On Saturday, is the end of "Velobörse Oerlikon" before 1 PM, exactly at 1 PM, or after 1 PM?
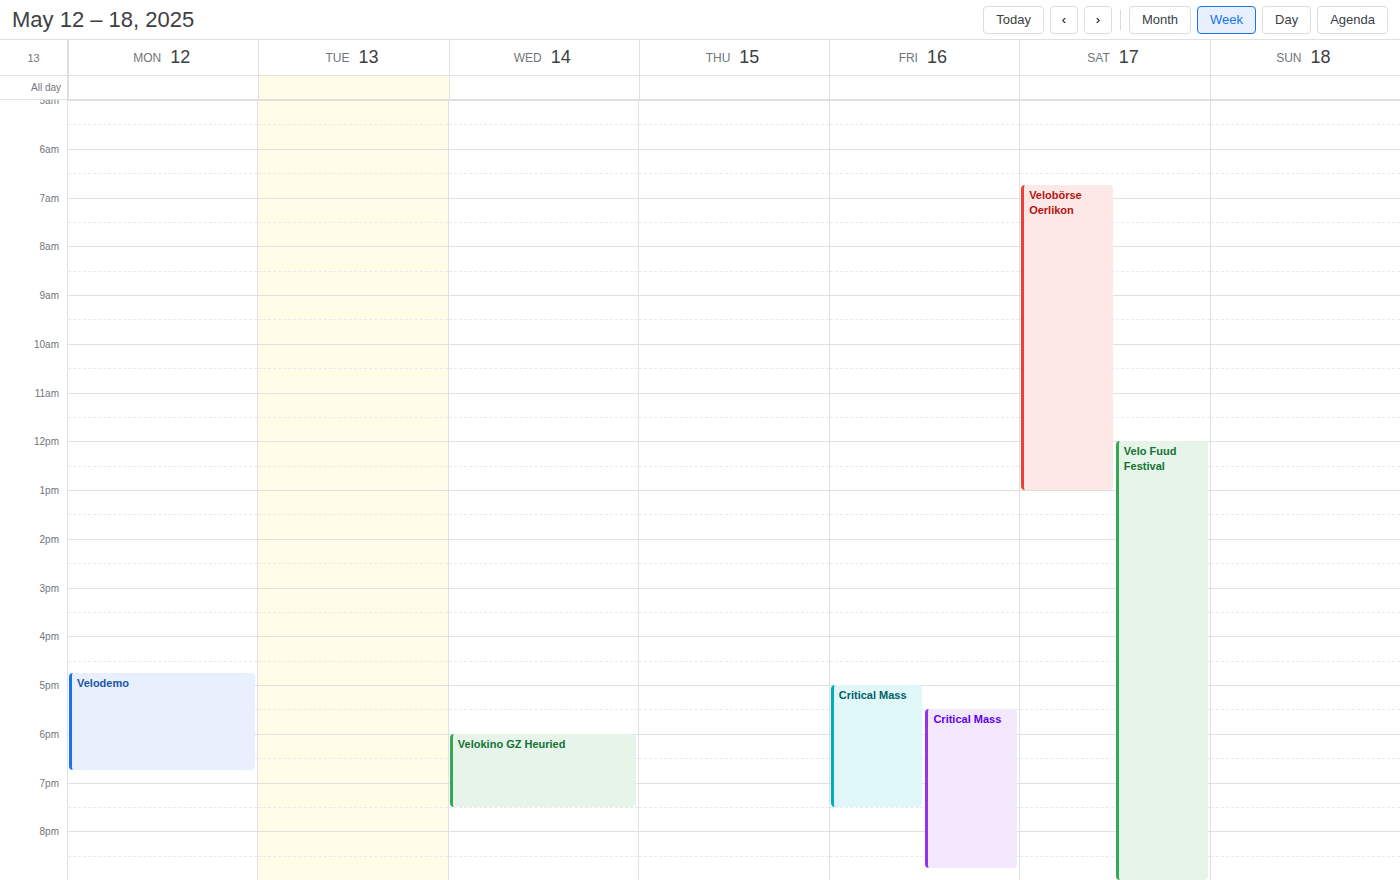
1:00 PM -- exactly at 1 PM, on the 1 PM line.